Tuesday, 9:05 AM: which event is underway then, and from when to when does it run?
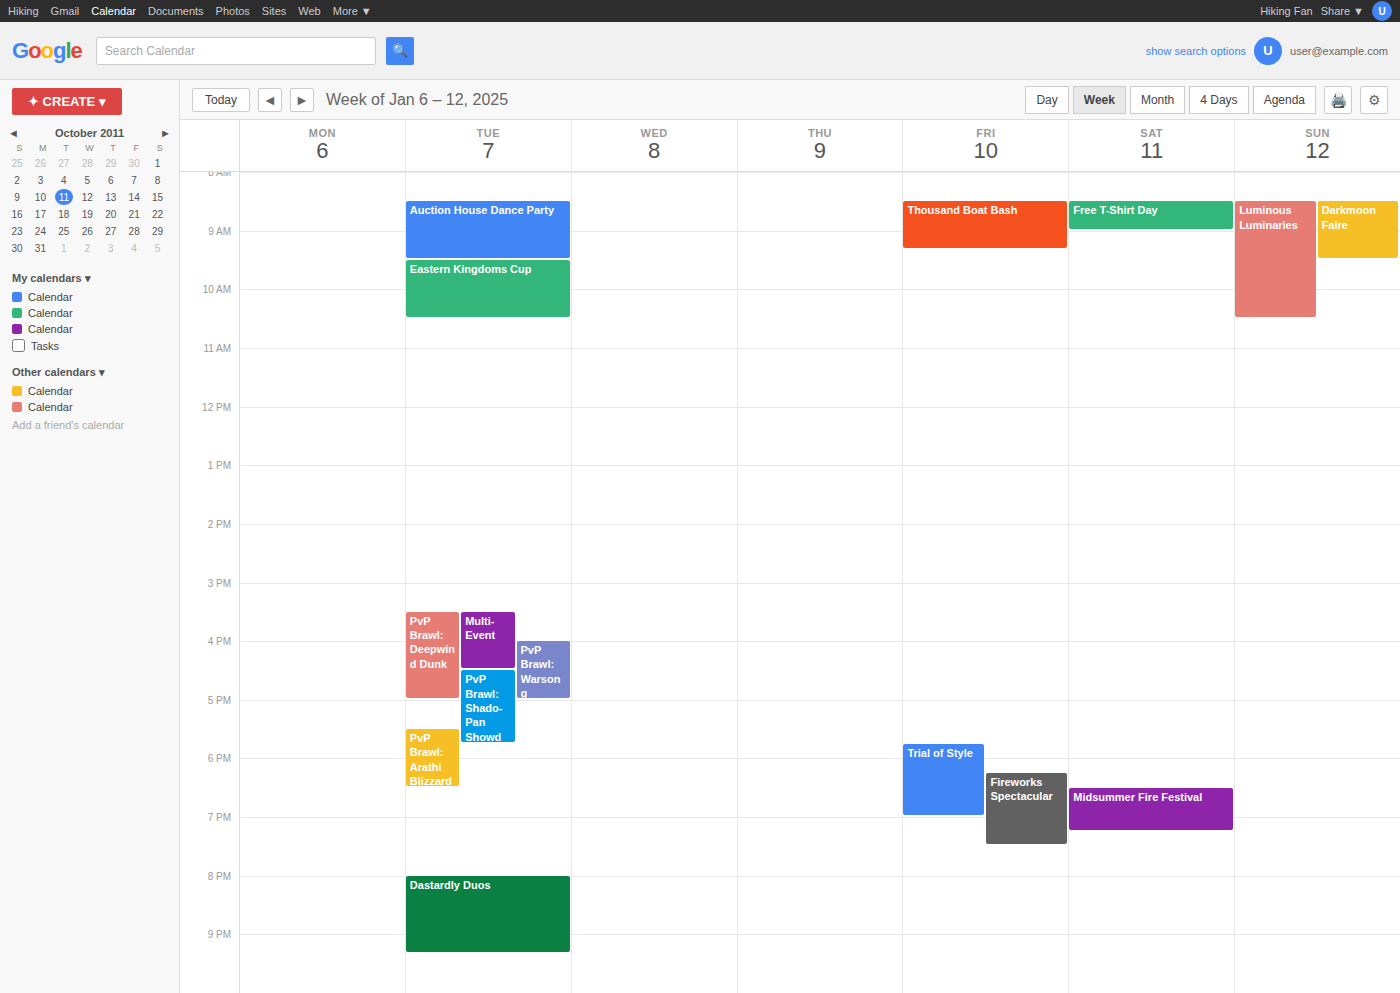
"Auction House Dance Party", 8:30 AM to 9:30 AM